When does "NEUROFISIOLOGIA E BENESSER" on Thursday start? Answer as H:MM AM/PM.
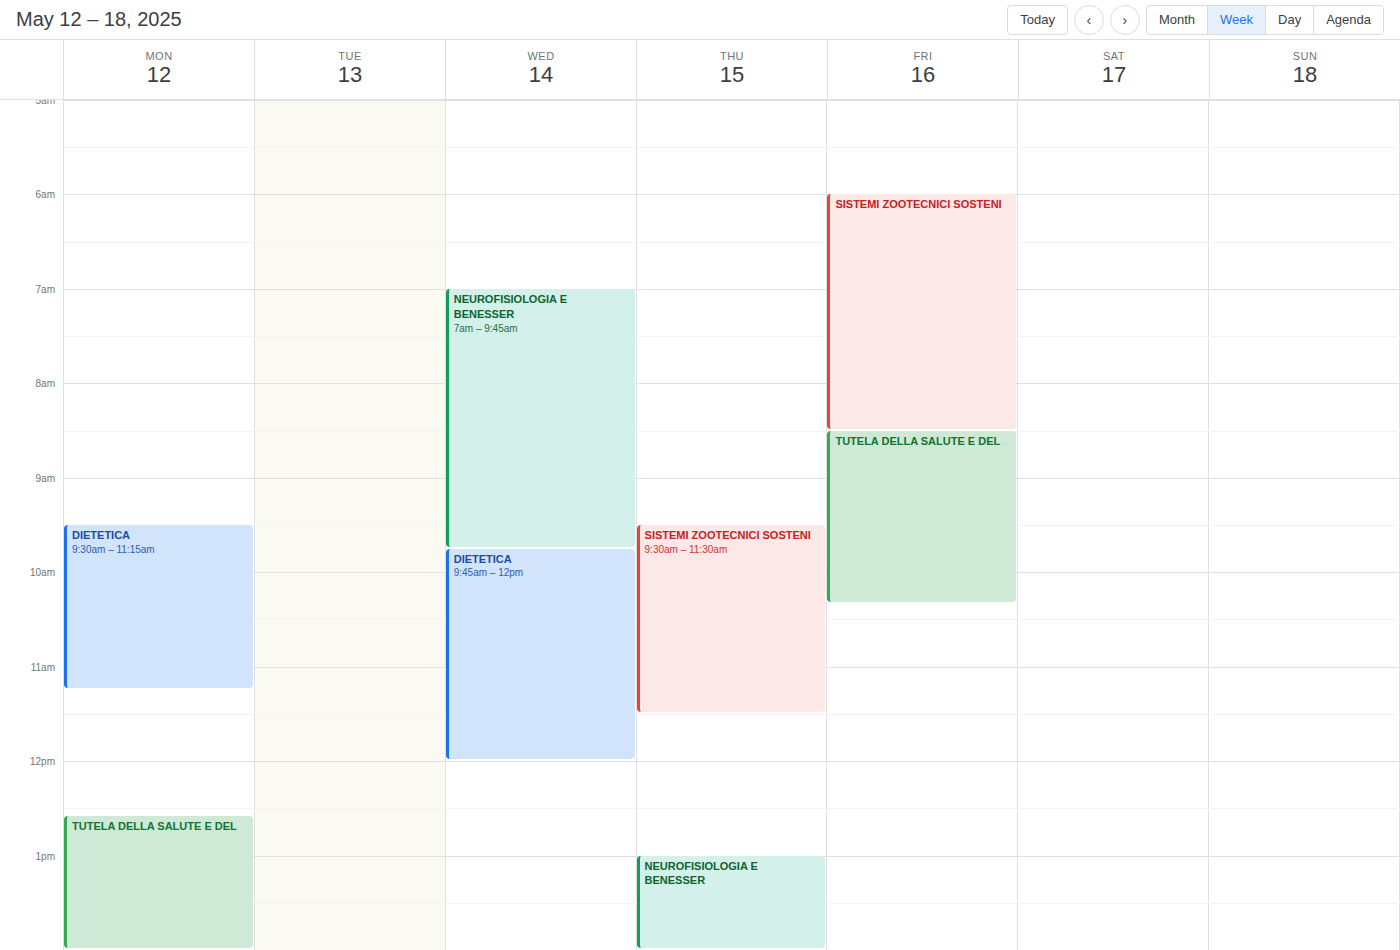
1:00 PM